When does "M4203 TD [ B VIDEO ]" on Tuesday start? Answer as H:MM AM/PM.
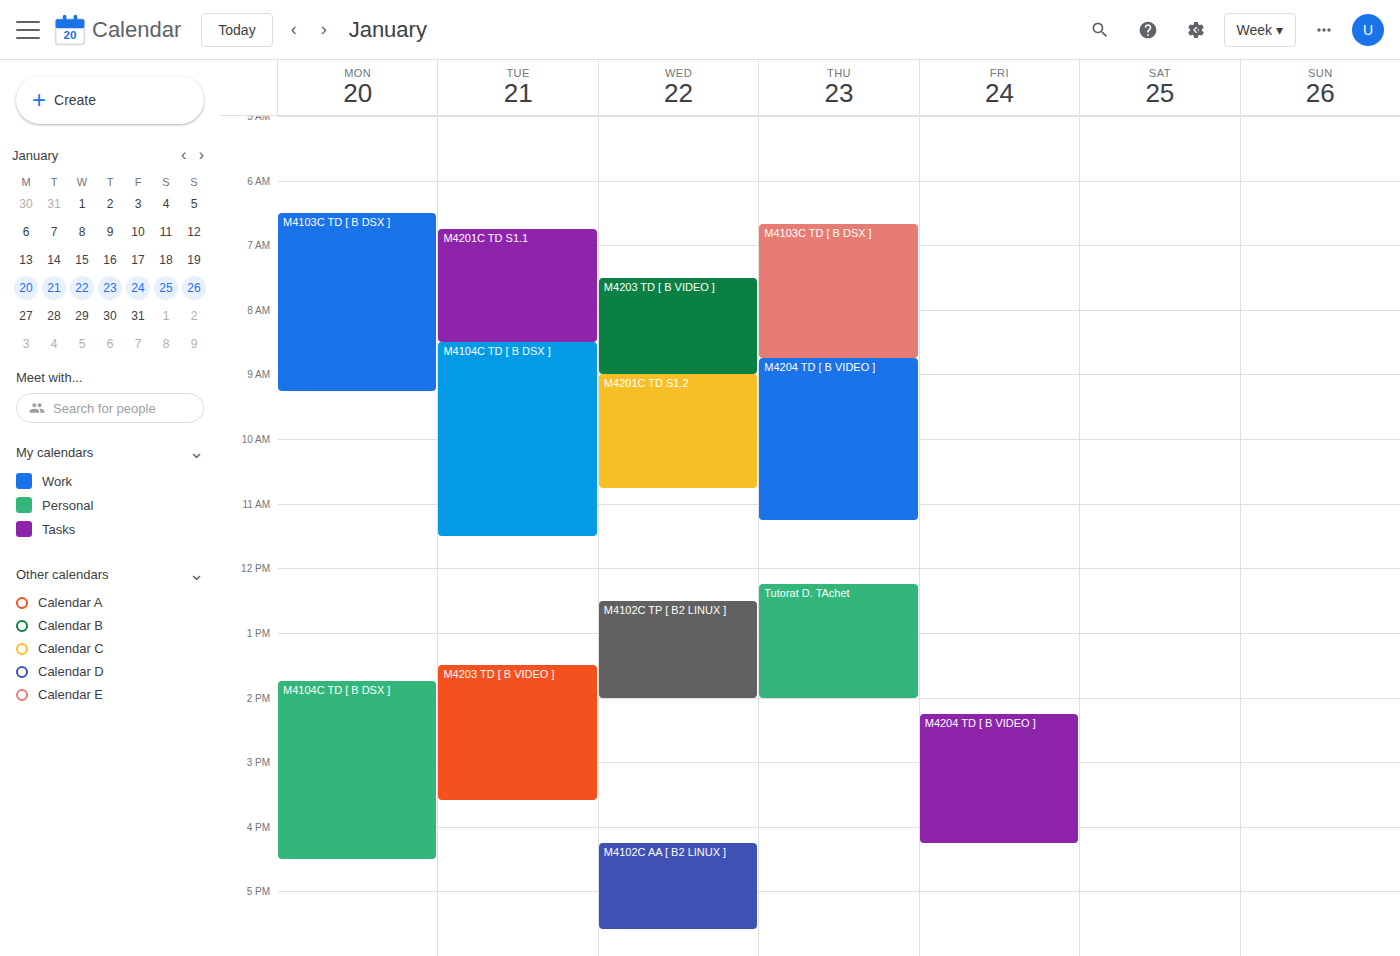
1:30 PM